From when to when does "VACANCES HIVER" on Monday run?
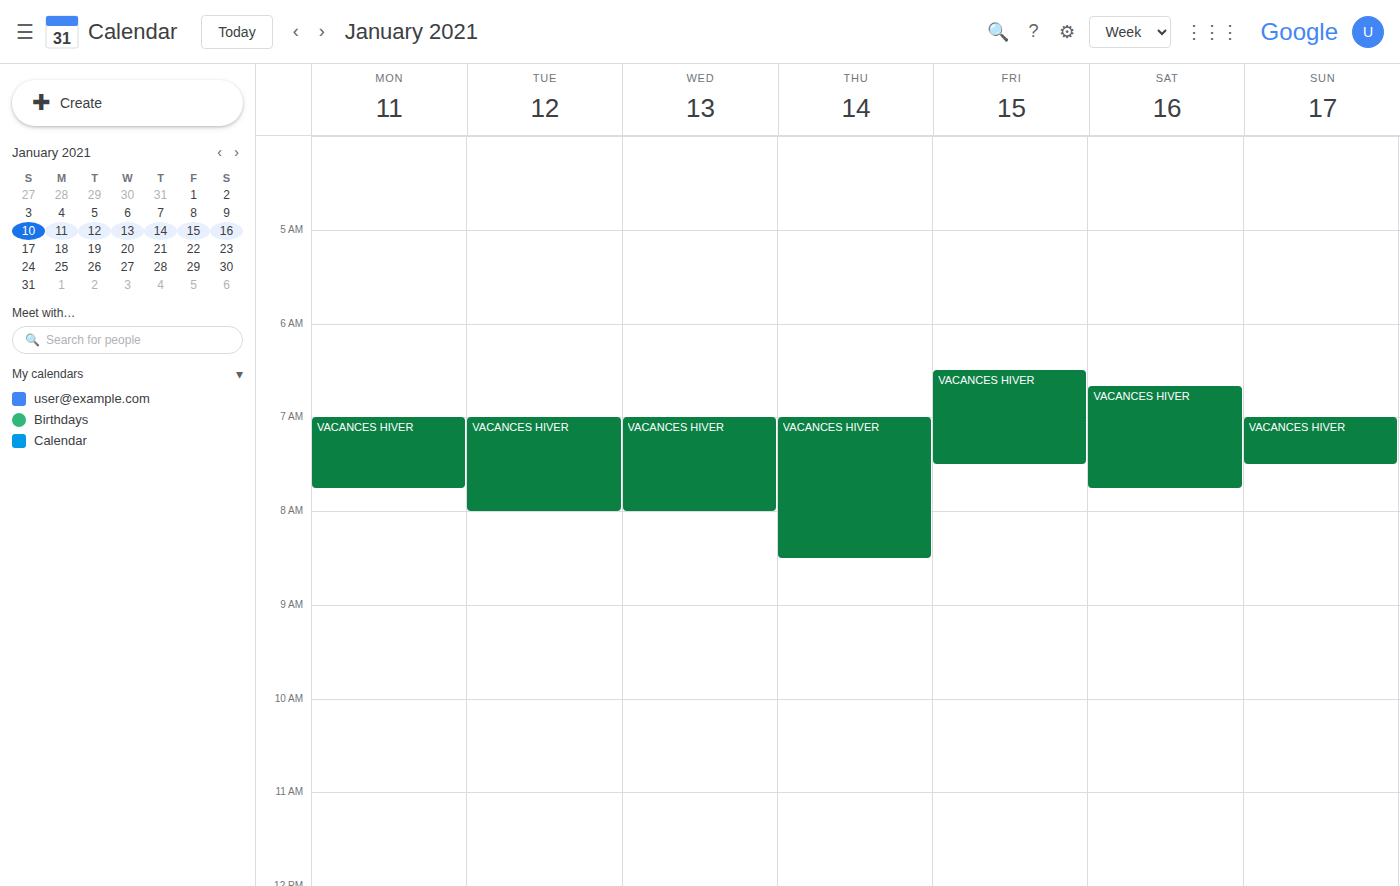
7:00 AM to 7:45 AM